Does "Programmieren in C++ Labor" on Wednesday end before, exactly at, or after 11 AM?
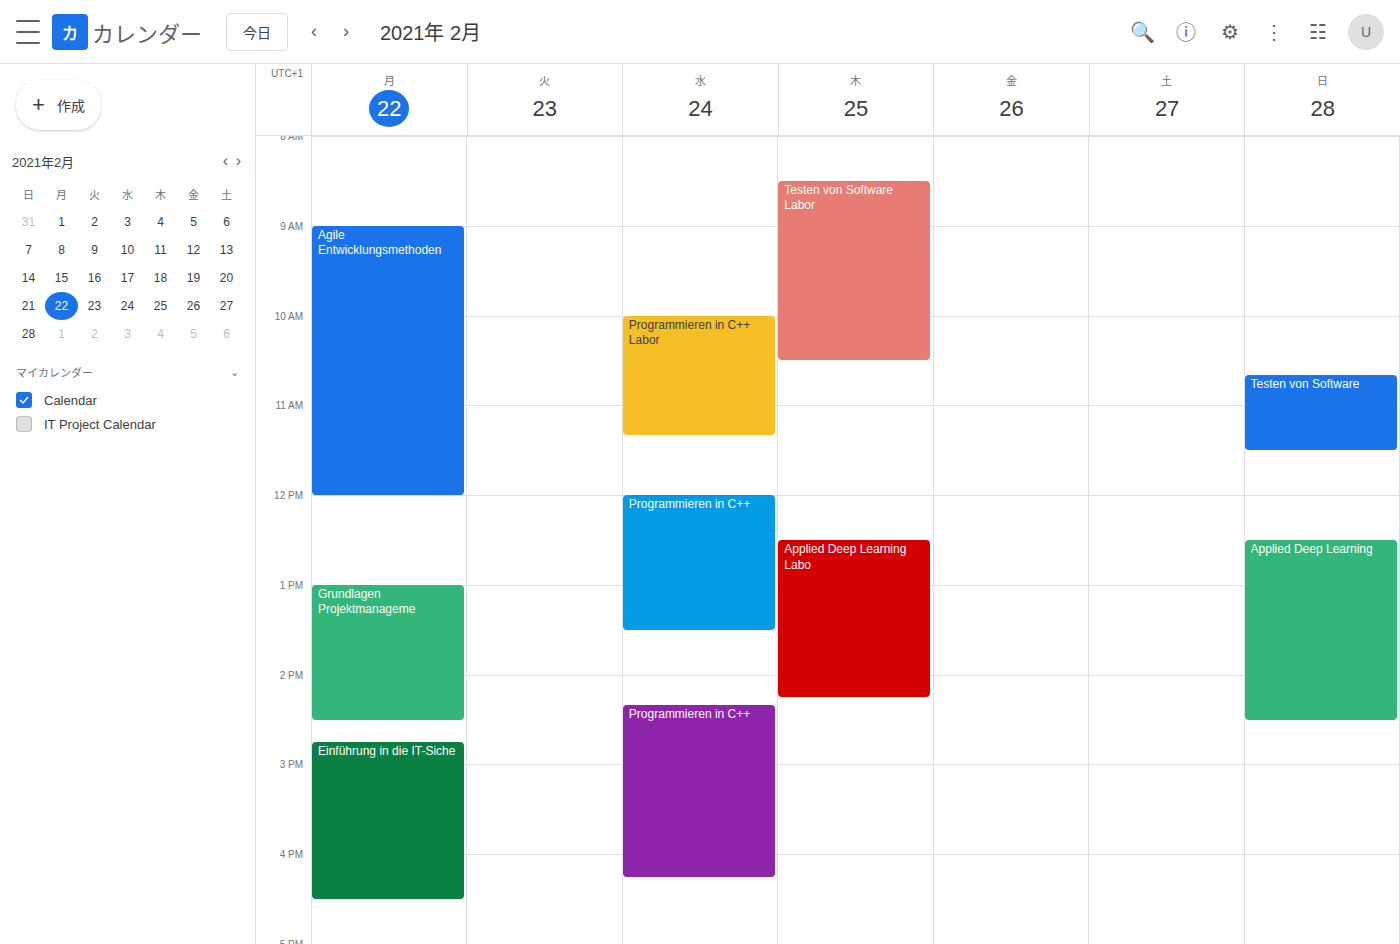
11:20 AM -- after 11 AM, 20 minutes below the 11 AM line.